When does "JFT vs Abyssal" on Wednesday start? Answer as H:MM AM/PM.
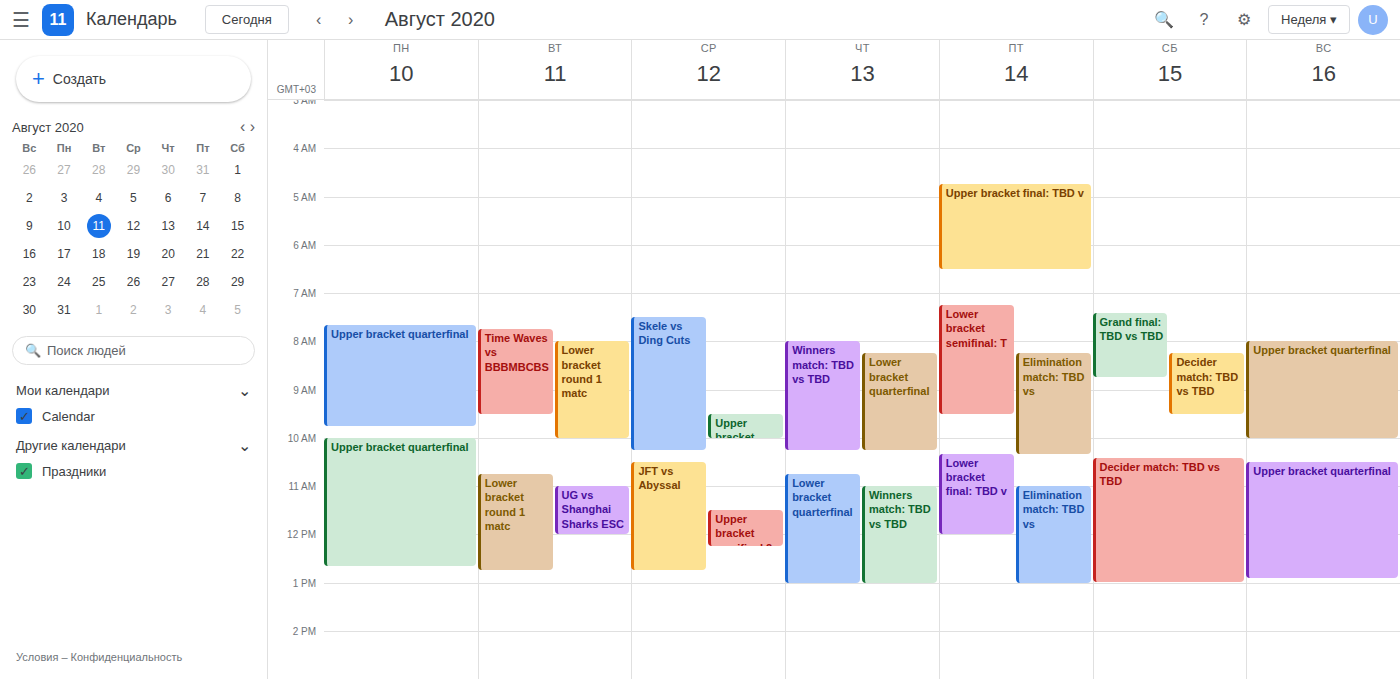
10:30 AM